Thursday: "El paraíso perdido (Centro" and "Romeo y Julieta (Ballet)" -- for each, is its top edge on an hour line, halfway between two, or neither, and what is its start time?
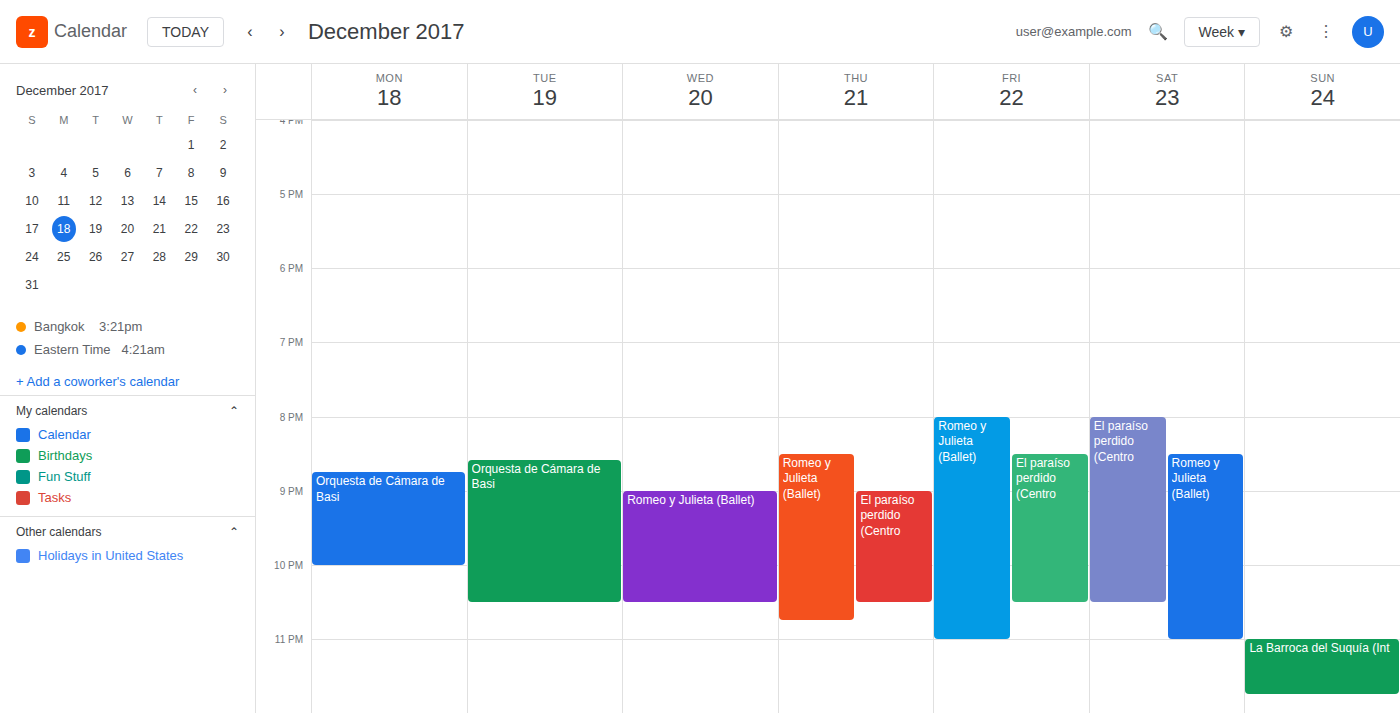
"El paraíso perdido (Centro": 9:00 PM, exactly on the 9 PM line. "Romeo y Julieta (Ballet)": 8:30 PM, halfway between the 8 PM and 9 PM lines.